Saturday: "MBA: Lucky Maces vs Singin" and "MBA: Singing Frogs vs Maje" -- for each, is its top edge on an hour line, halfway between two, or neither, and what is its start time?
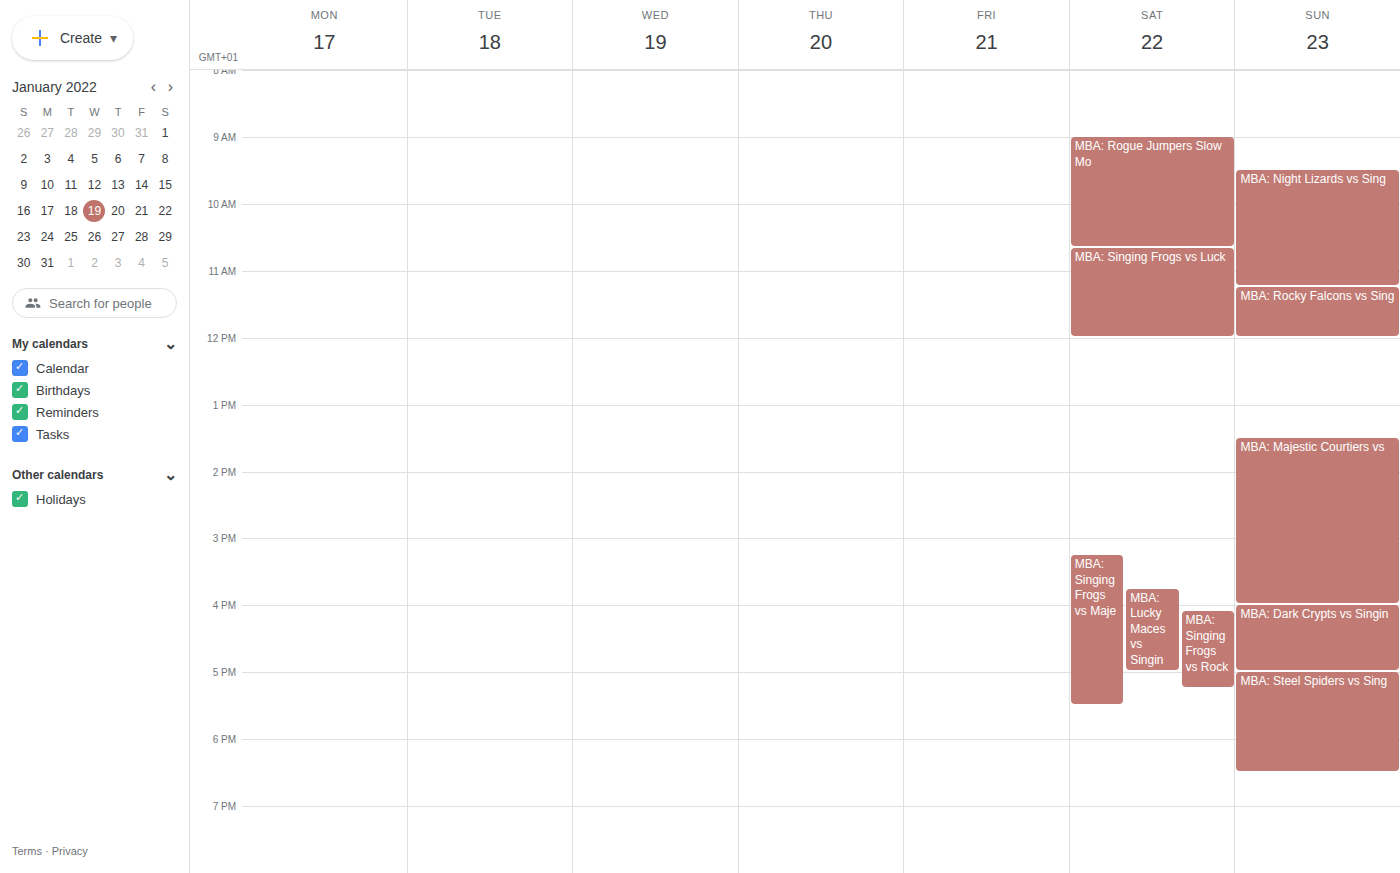
"MBA: Lucky Maces vs Singin": 3:45 PM, neither: three quarters of the way from the 3 PM line to the 4 PM line. "MBA: Singing Frogs vs Maje": 3:15 PM, neither: a quarter of the way from the 3 PM line to the 4 PM line.